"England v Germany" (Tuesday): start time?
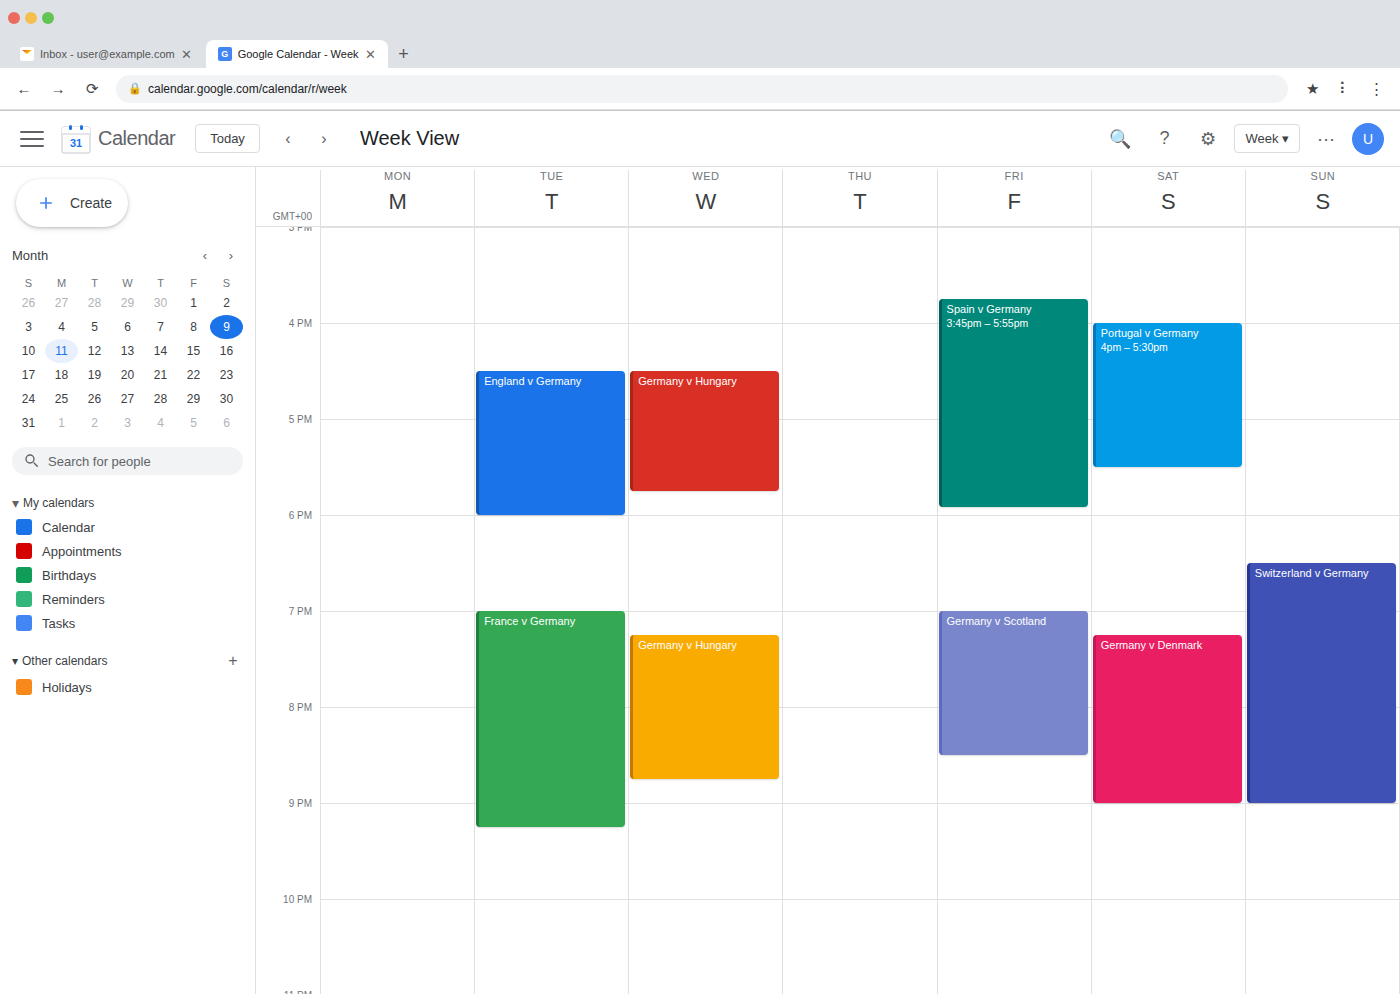
4:30 PM